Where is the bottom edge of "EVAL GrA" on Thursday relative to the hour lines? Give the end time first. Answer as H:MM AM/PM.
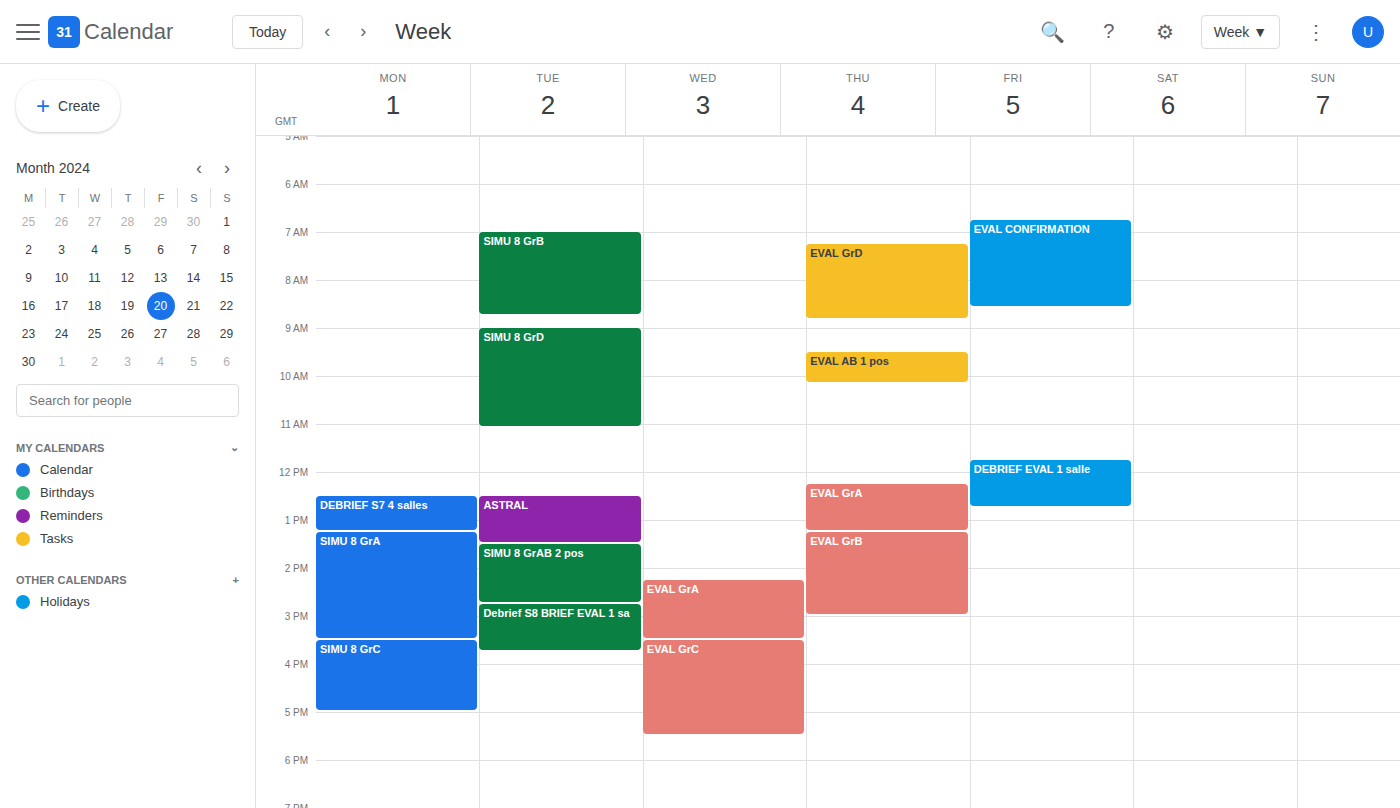
1:15 PM -- neither: a quarter of the way from the 1 PM line to the 2 PM line.